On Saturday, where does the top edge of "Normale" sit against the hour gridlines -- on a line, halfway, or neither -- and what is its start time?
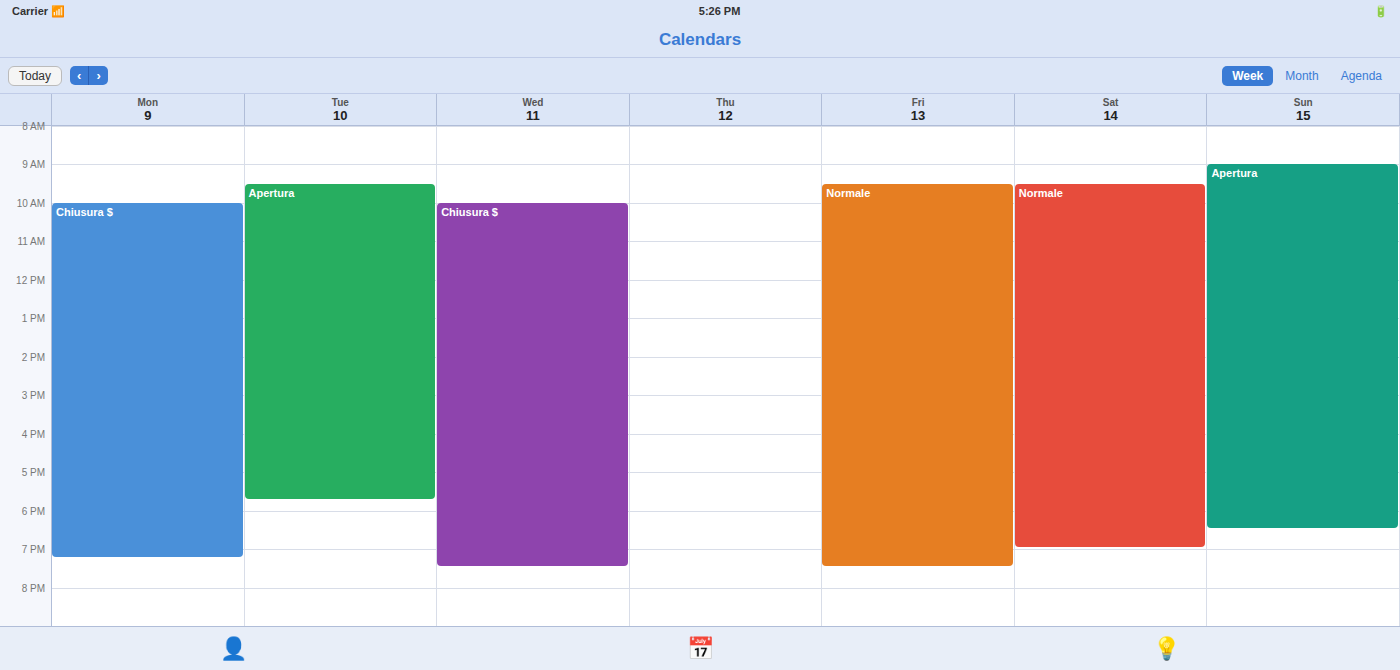
09:30 -- halfway between the 09:00 and 10:00 lines.